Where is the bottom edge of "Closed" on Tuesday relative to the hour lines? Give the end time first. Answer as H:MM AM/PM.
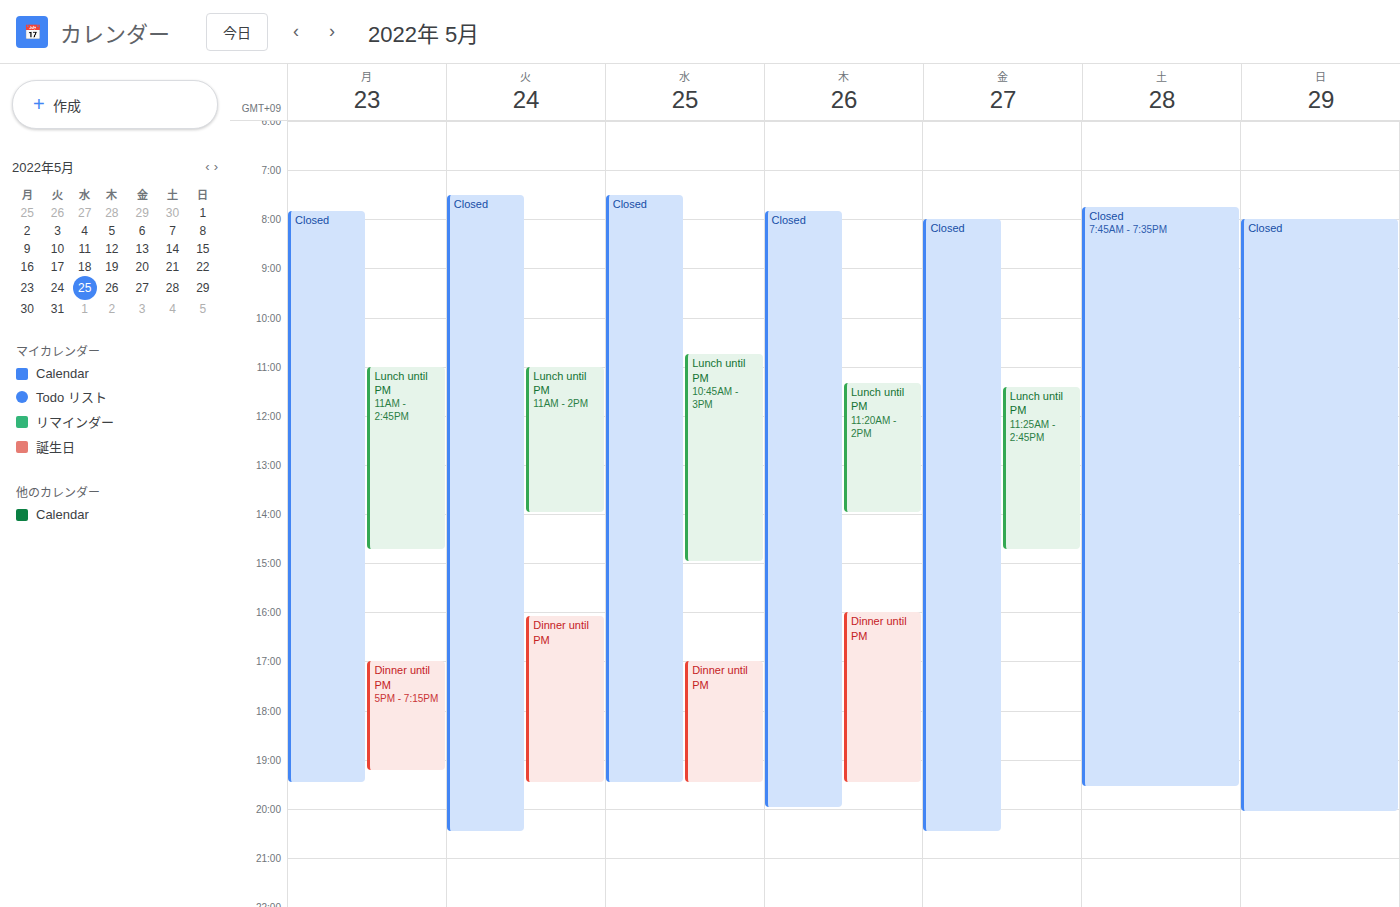
8:30 PM -- halfway between the 8 PM and 9 PM lines.